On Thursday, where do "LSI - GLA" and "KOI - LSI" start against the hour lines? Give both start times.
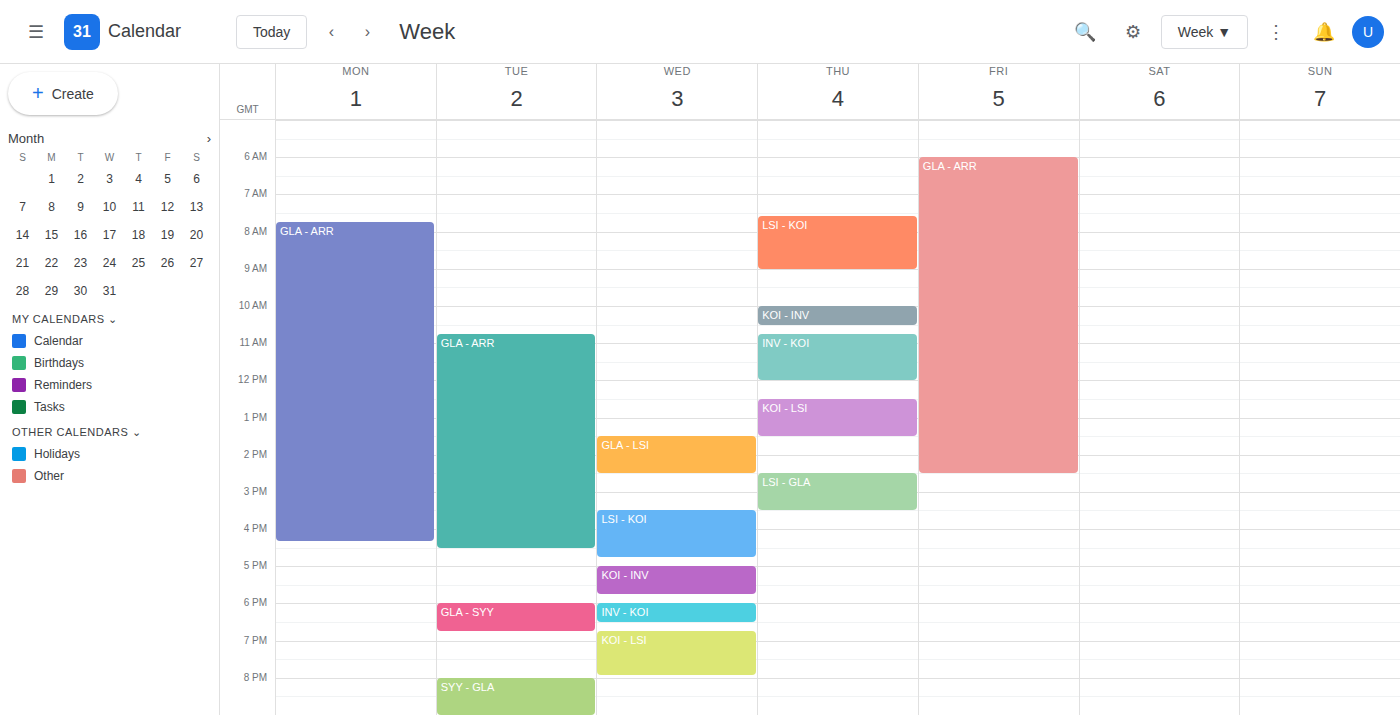
"LSI - GLA": 2:30 PM, halfway between the 2 PM and 3 PM lines. "KOI - LSI": 12:30 PM, halfway between the 12 PM and 1 PM lines.